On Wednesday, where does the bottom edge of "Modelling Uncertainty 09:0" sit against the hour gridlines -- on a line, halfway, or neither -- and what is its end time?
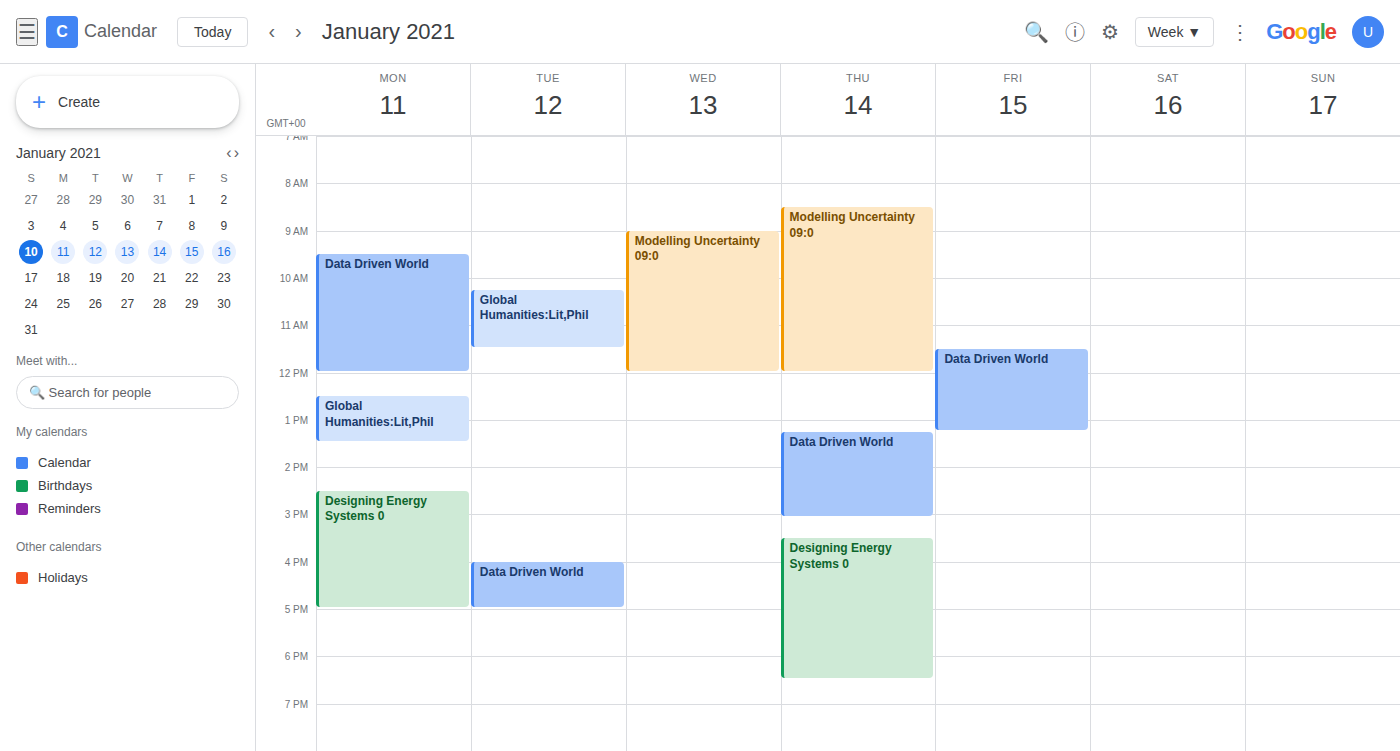
12:00 -- exactly on the 12:00 line.